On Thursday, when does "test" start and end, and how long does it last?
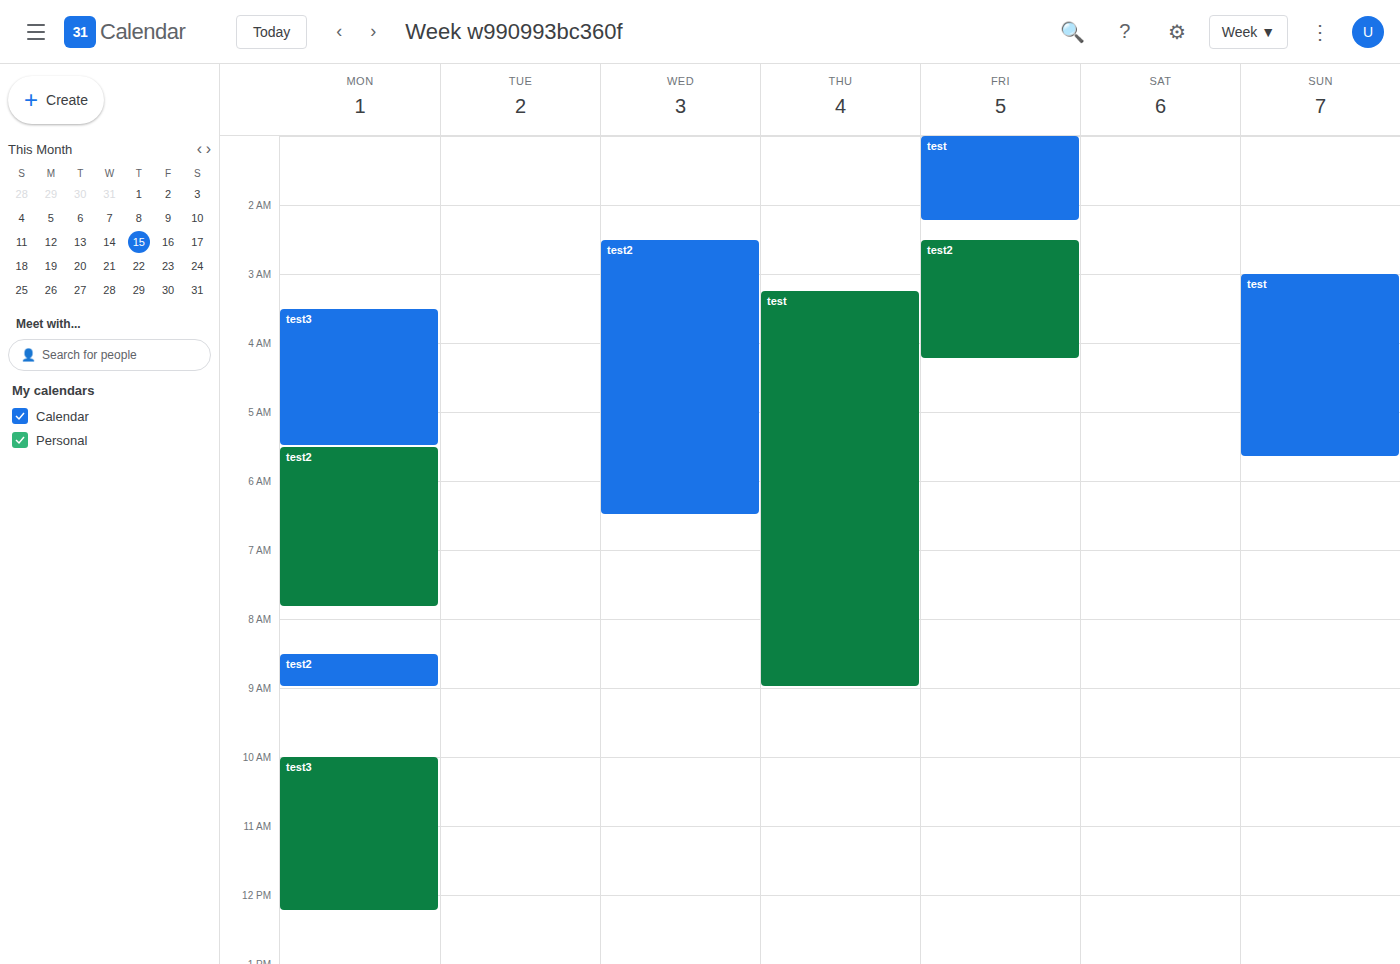
3:15 AM to 9:00 AM, 5 hours 45 minutes